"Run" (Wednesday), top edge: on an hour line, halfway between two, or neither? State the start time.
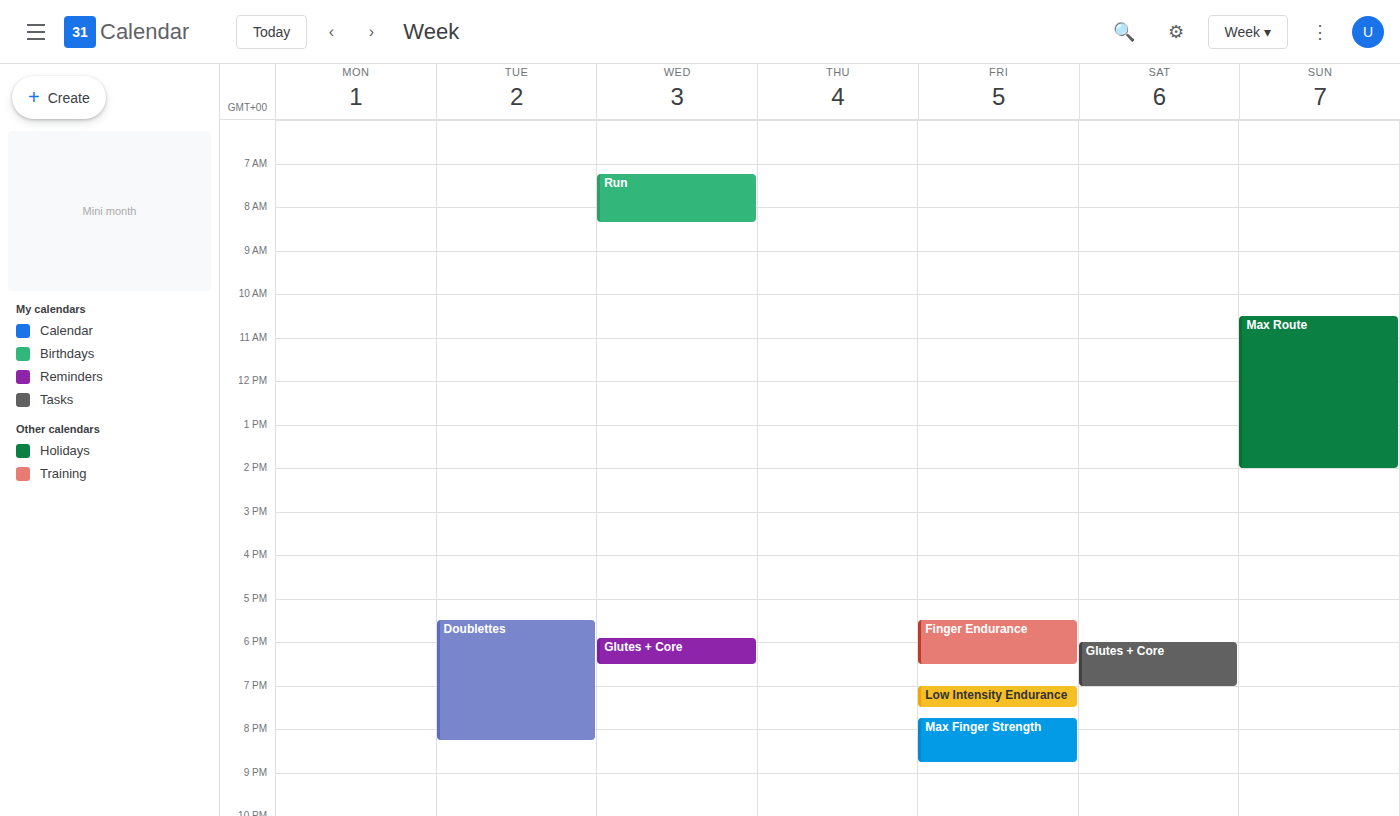
7:15 AM -- neither: a quarter of the way from the 7 AM line to the 8 AM line.